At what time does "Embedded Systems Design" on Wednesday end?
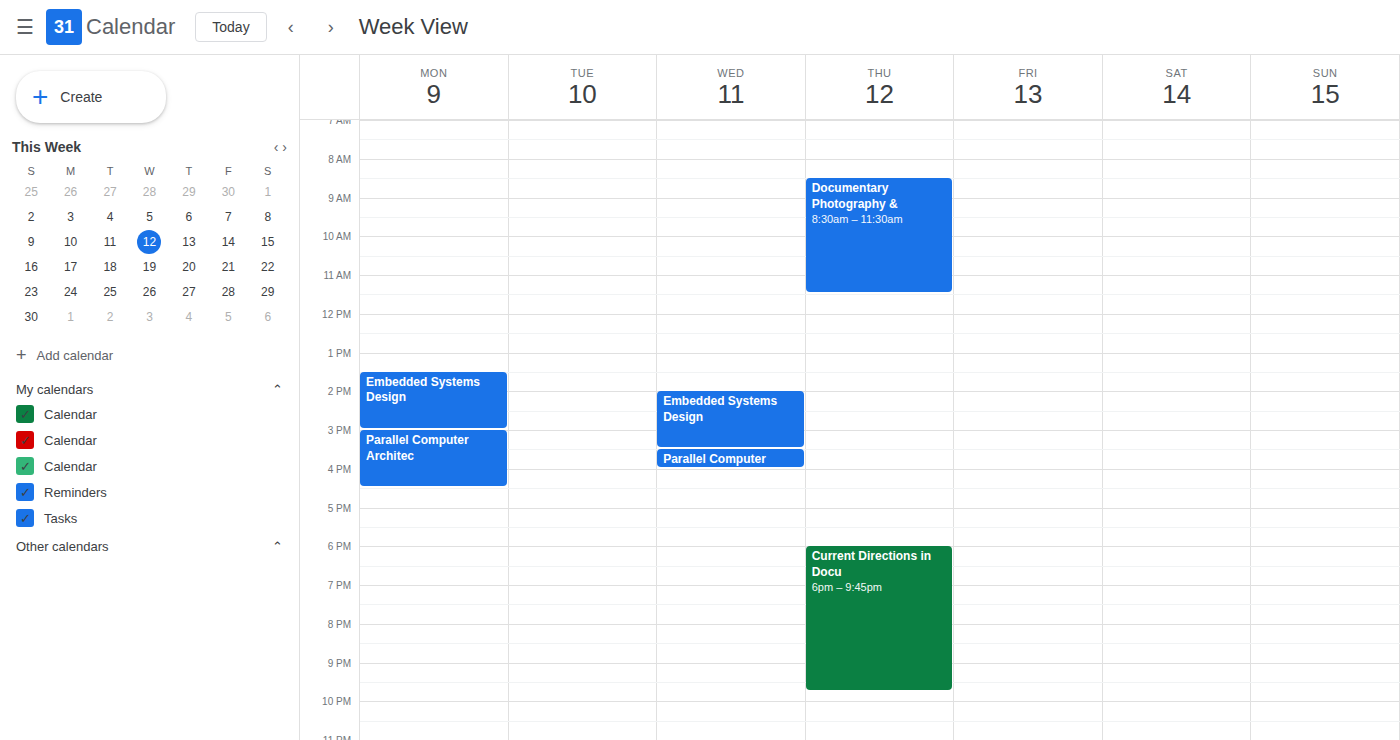
3:30 PM